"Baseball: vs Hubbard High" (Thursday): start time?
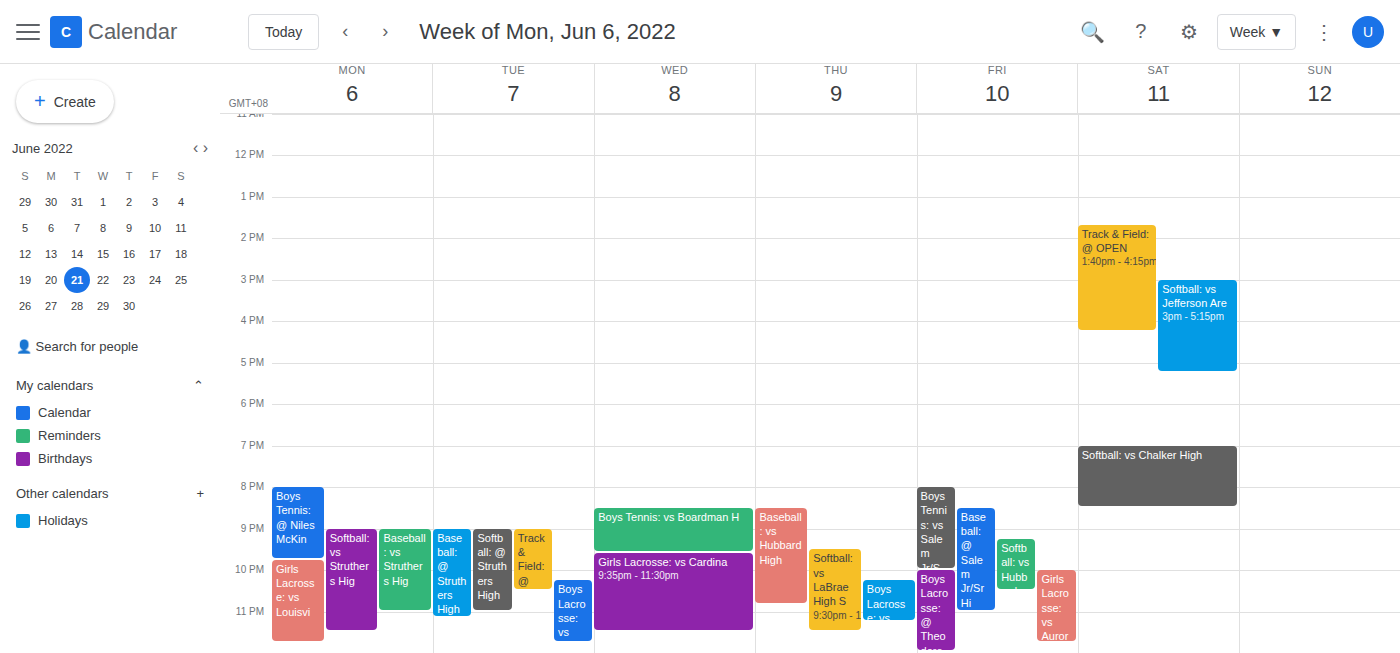
8:30 PM